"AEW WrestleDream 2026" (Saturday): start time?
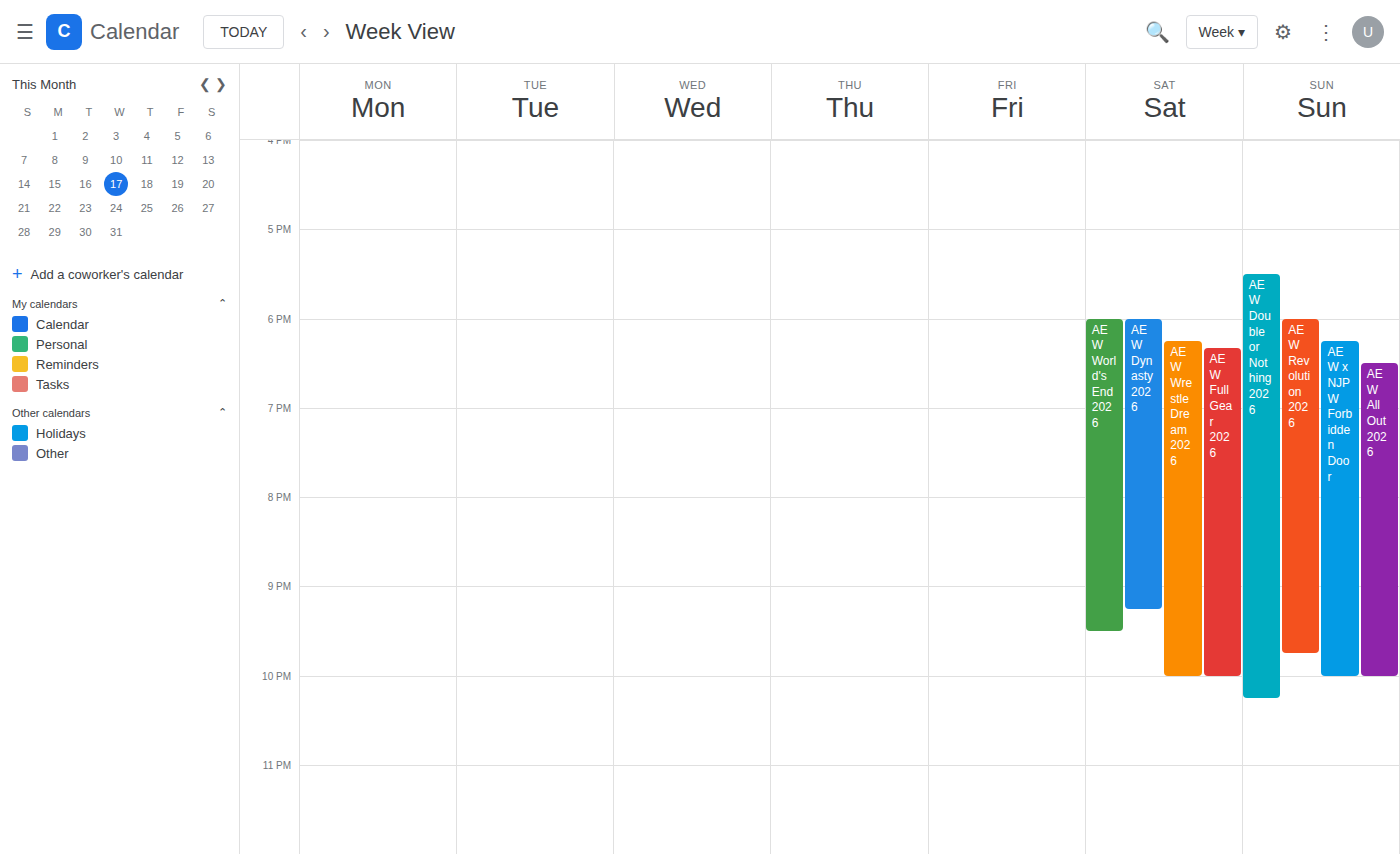
6:15 PM